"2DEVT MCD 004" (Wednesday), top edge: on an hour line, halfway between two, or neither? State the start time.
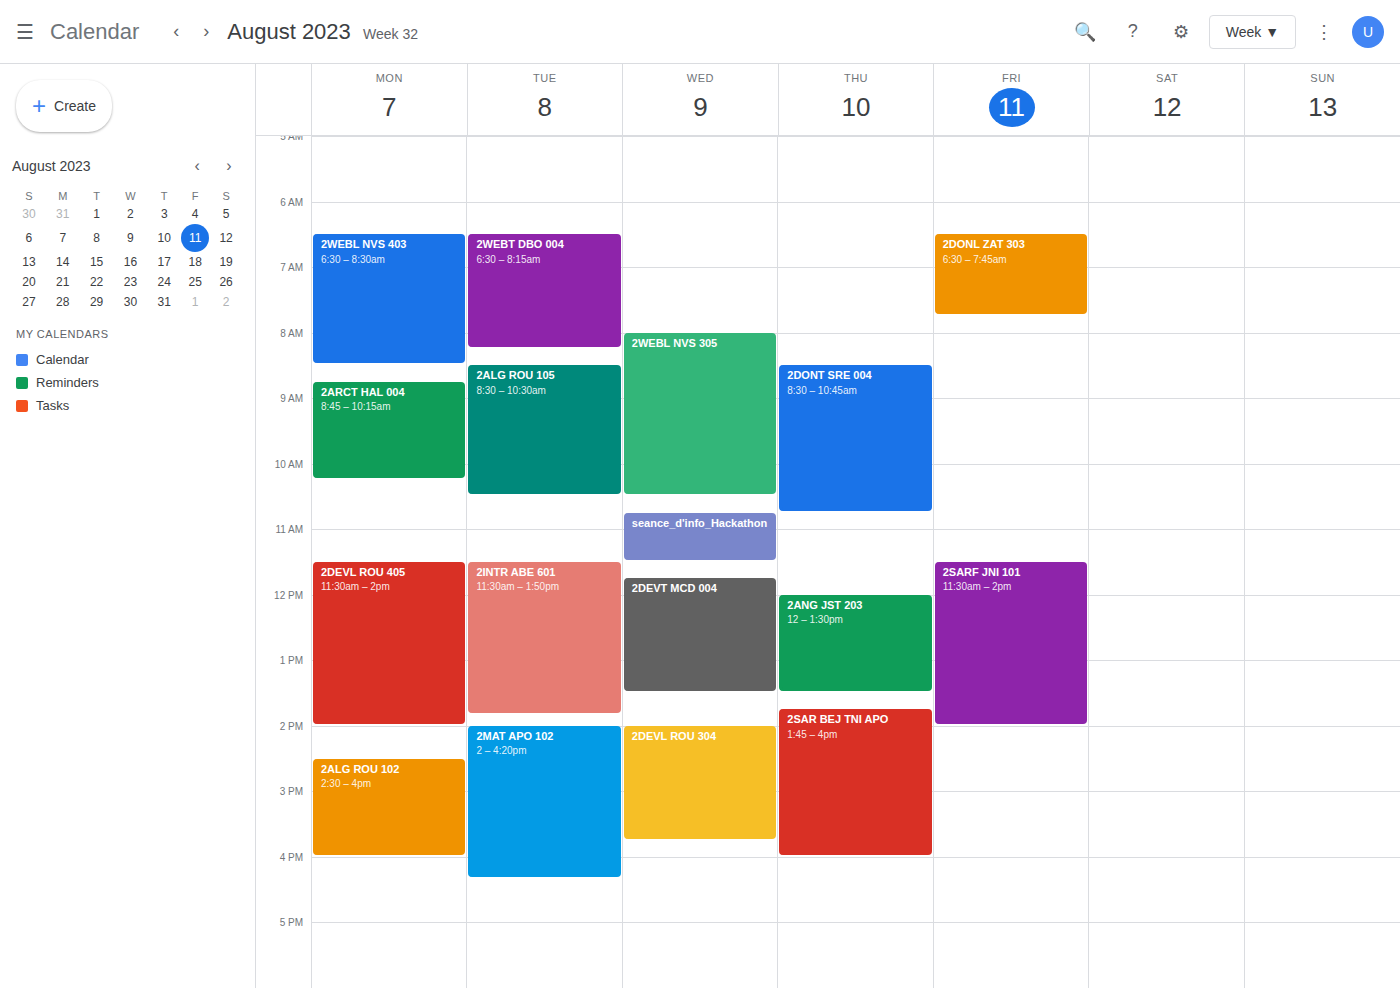
11:45 AM -- neither: three quarters of the way from the 11 AM line to the 12 PM line.